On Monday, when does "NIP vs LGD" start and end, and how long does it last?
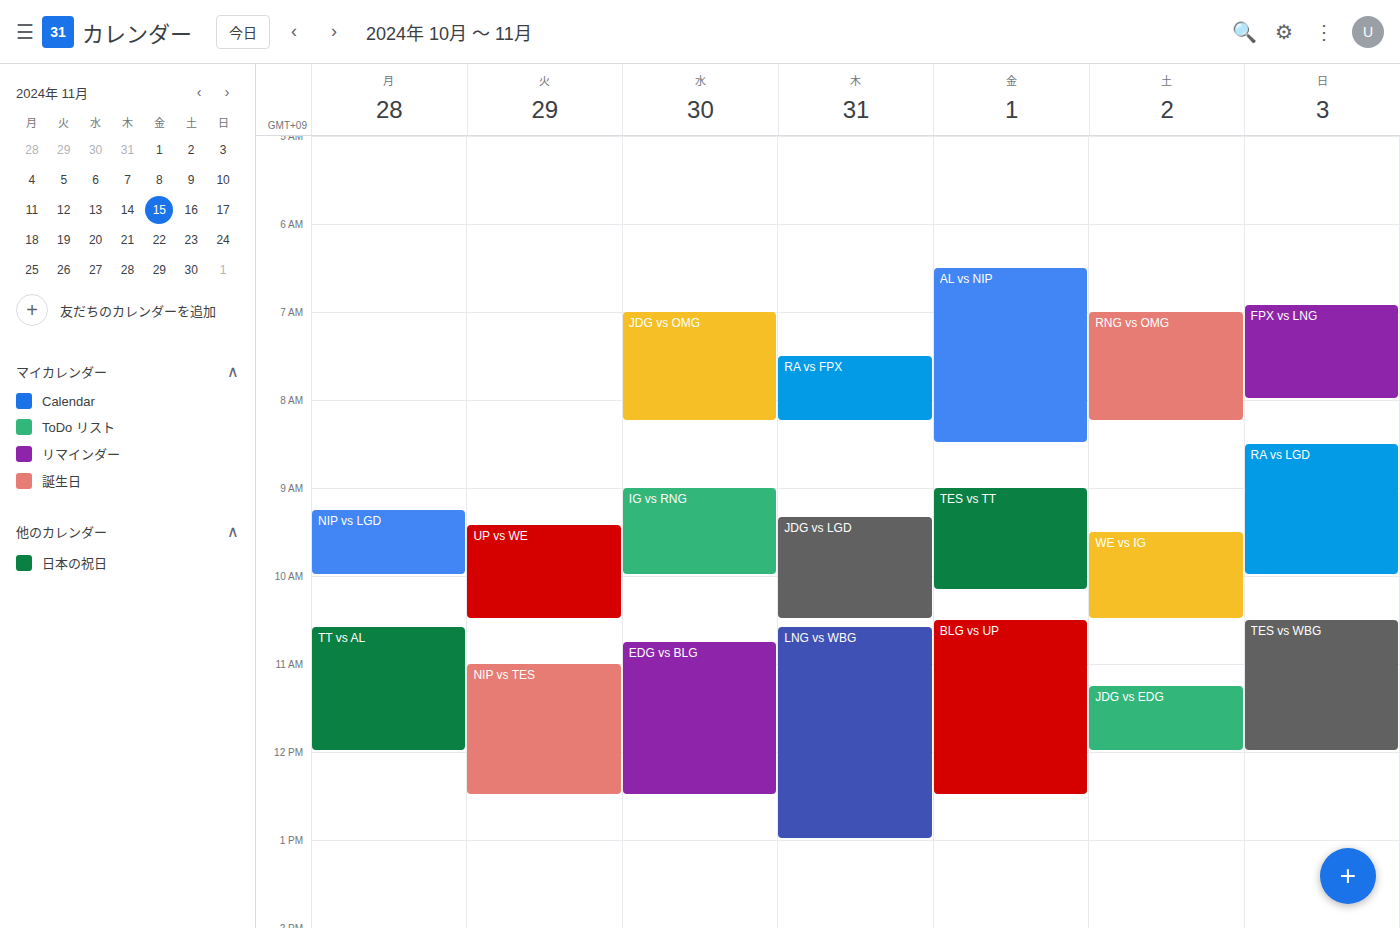
9:15 AM to 10:00 AM, 45 minutes